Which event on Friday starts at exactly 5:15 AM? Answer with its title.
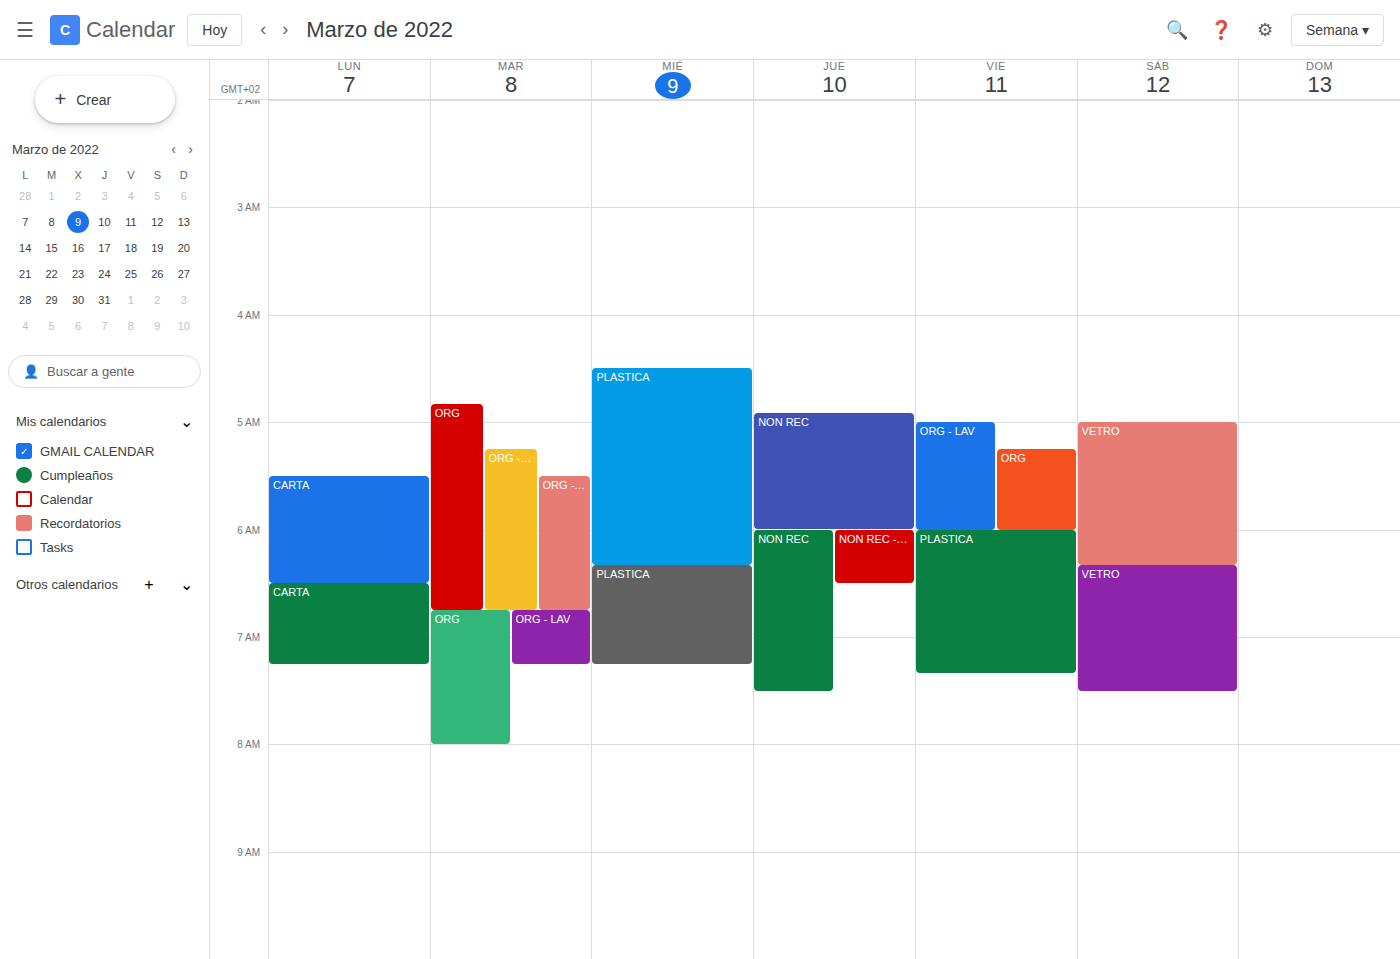
"ORG"